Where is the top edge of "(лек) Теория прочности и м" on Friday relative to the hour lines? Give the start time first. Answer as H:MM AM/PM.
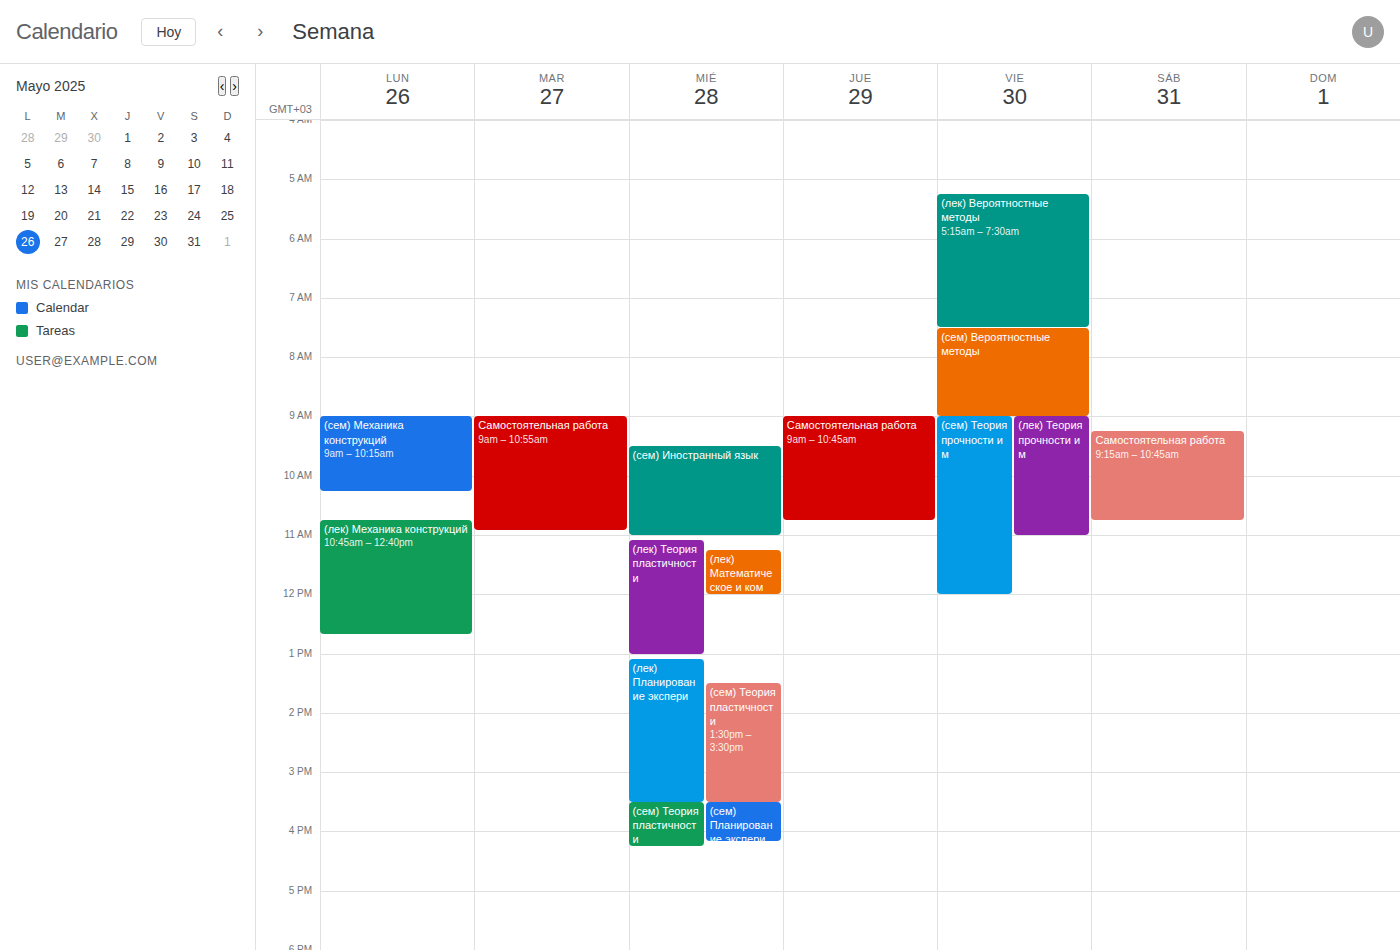
9:00 AM -- exactly on the 9 AM line.